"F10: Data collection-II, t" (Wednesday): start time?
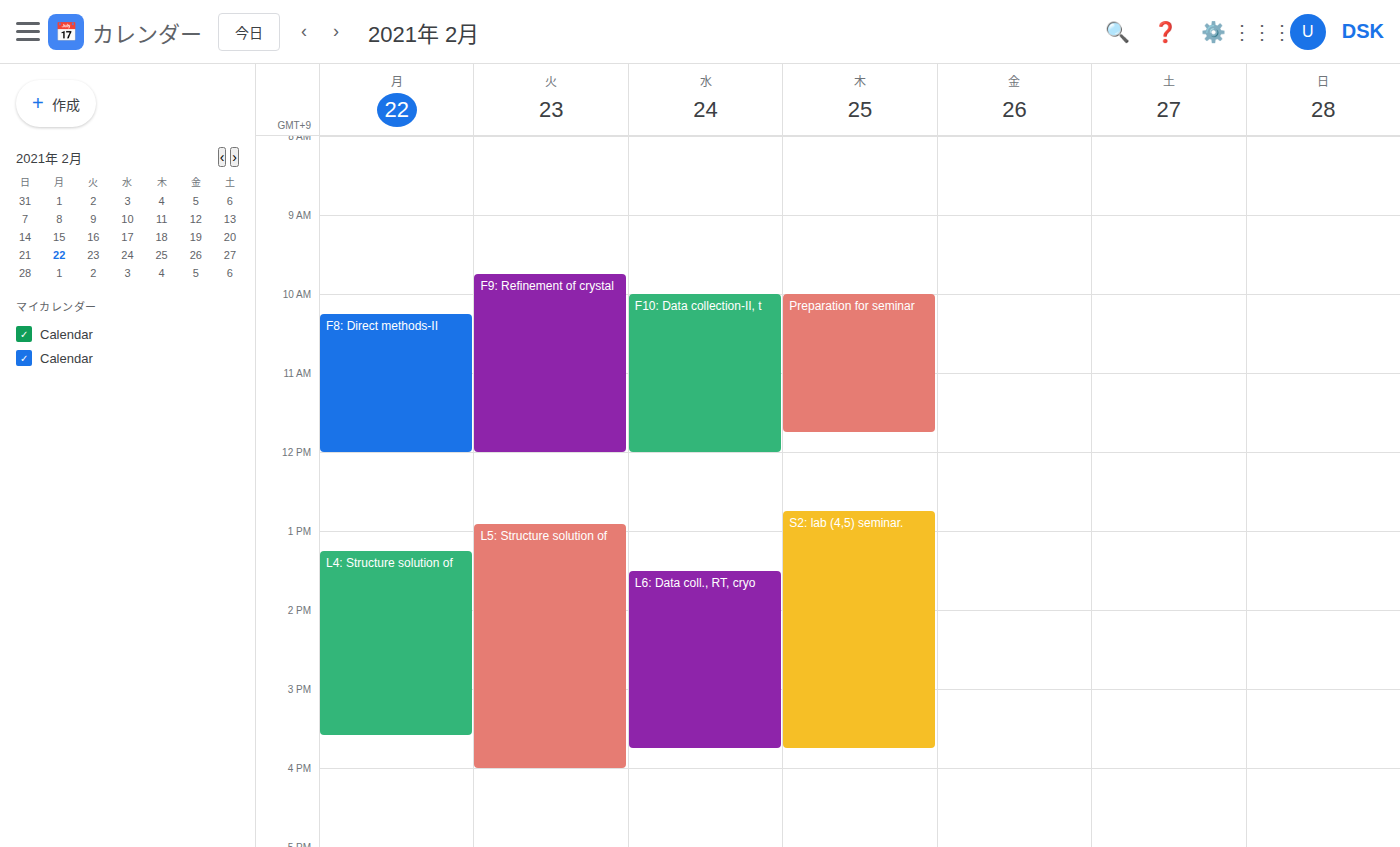
10:00 AM